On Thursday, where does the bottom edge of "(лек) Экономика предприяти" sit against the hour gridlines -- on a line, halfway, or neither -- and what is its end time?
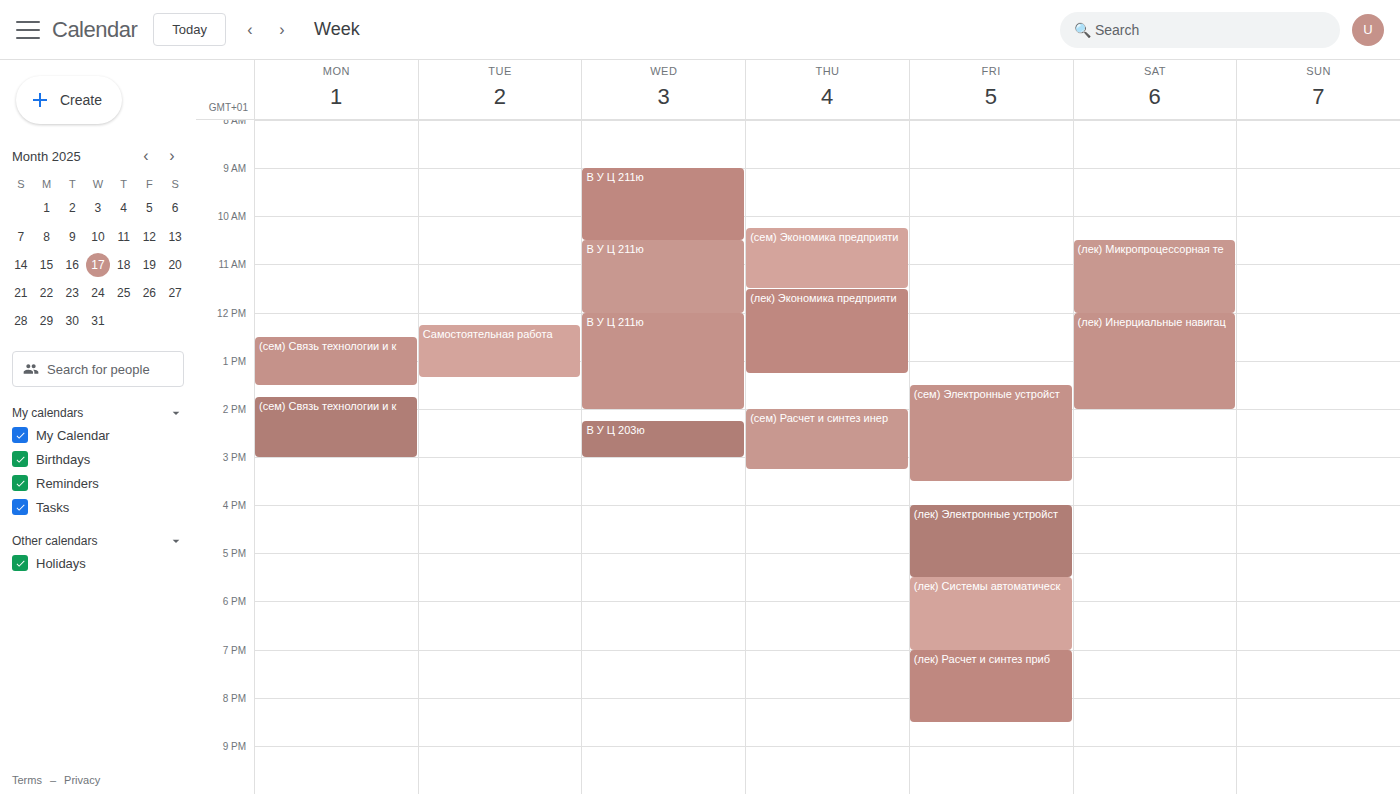
13:15 -- neither: a quarter of the way from the 13:00 line to the 14:00 line.